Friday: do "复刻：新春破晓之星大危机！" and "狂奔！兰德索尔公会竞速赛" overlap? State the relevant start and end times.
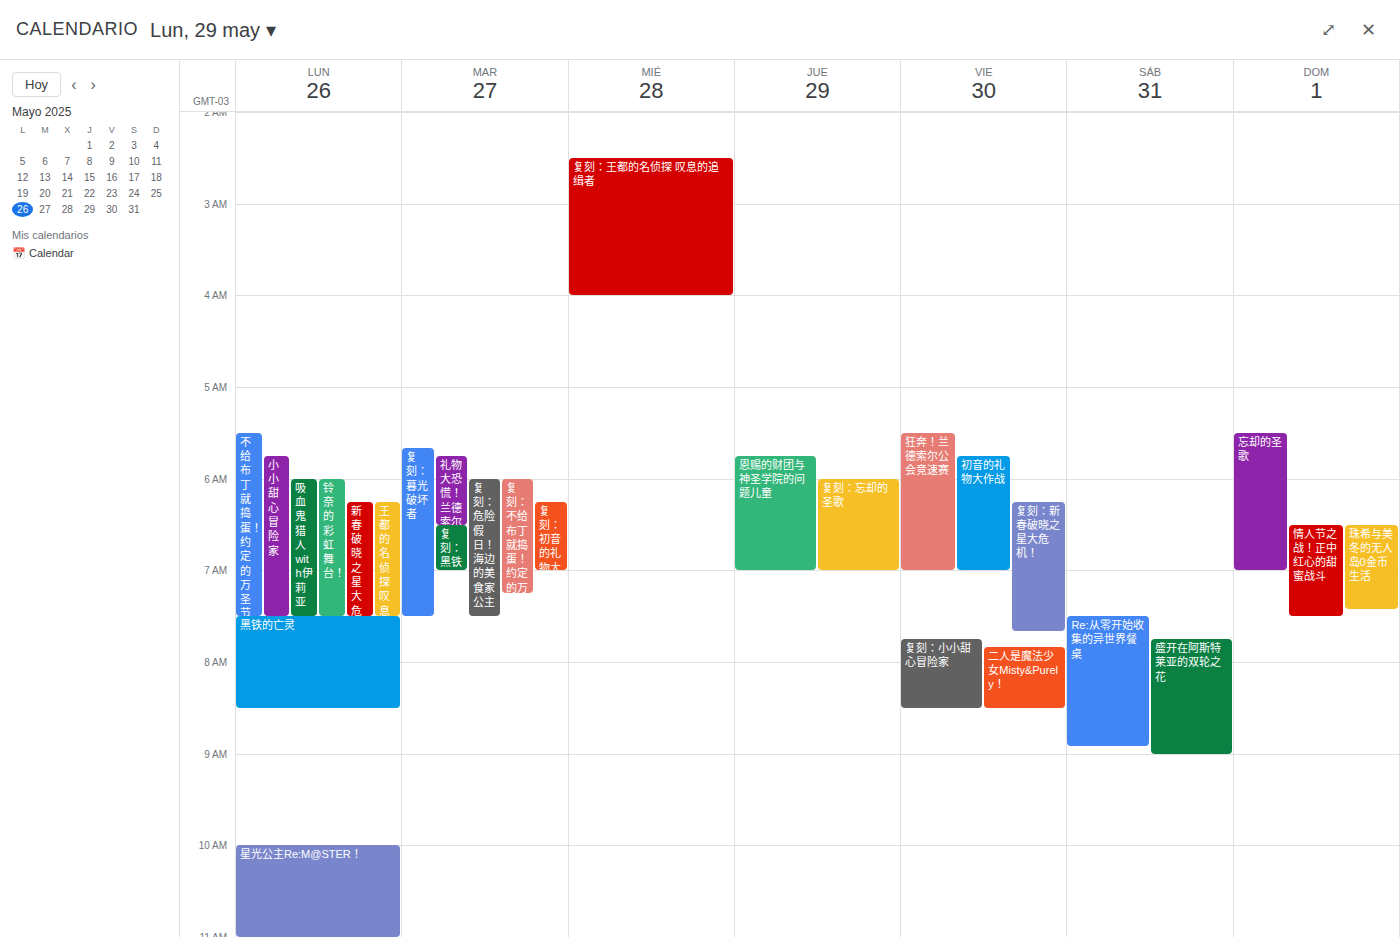
"复刻：新春破晓之星大危机！" starts at 6:15 AM, before "狂奔！兰德索尔公会竞速赛" ends at 7:00 AM -- they overlap.